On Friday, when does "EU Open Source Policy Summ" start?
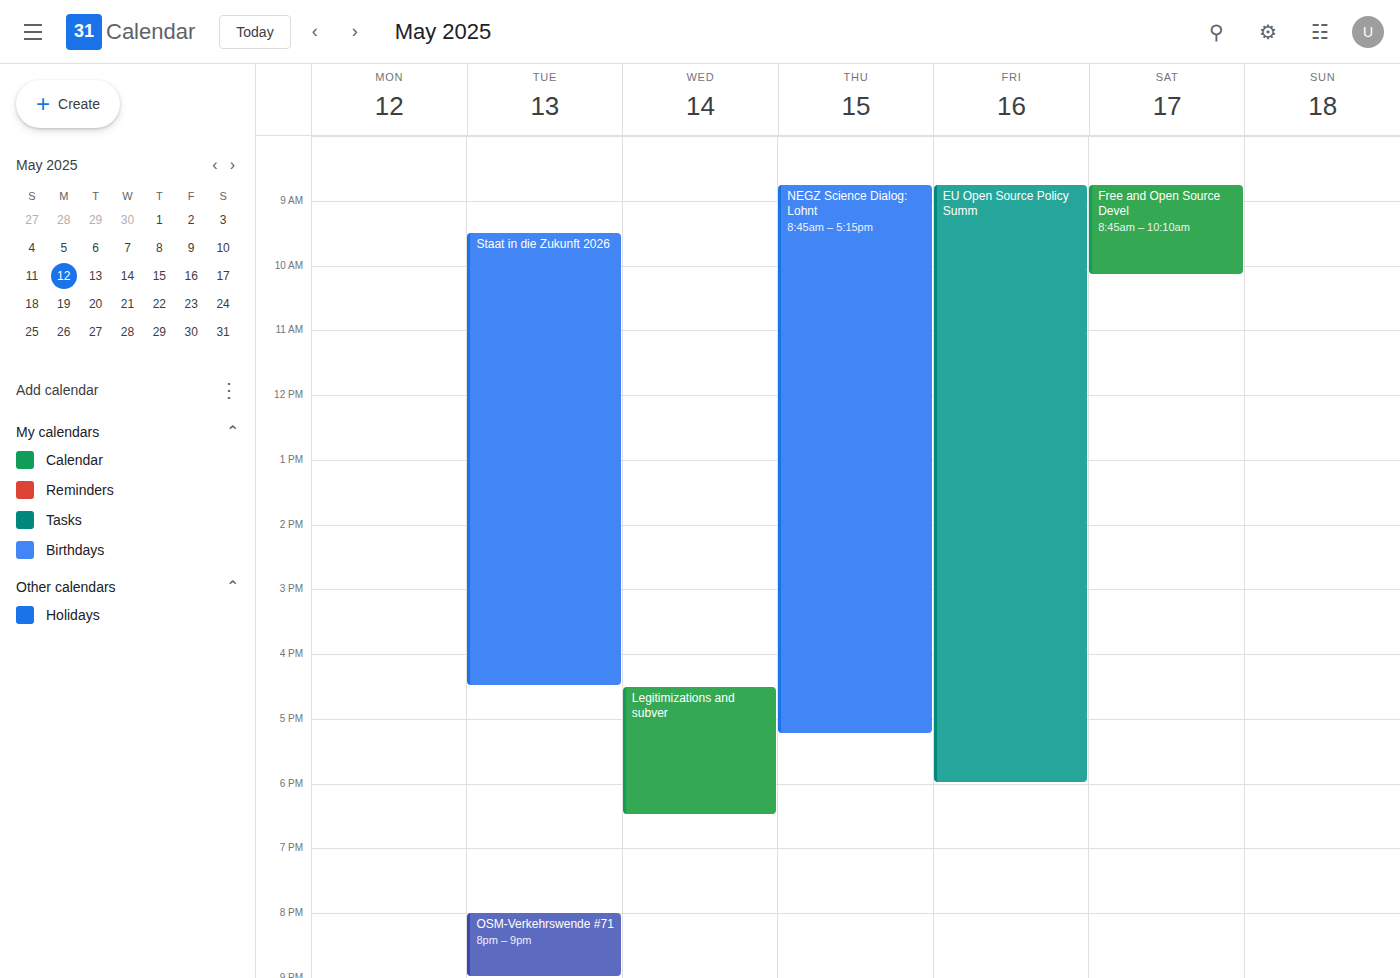
08:45